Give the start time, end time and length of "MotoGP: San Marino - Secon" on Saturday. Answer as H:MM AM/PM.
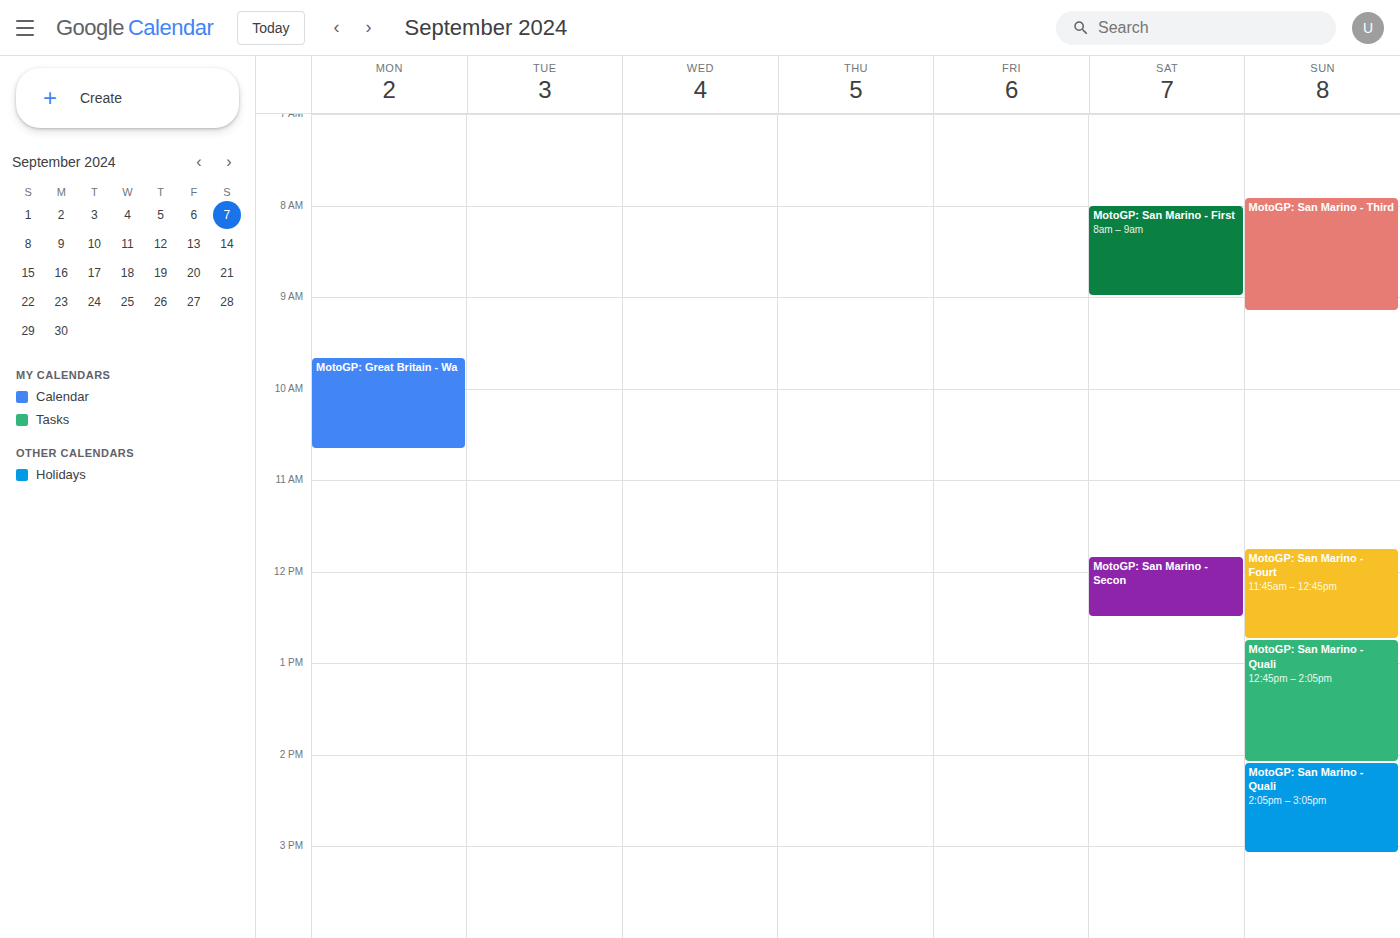
11:50 AM to 12:30 PM, 40 minutes